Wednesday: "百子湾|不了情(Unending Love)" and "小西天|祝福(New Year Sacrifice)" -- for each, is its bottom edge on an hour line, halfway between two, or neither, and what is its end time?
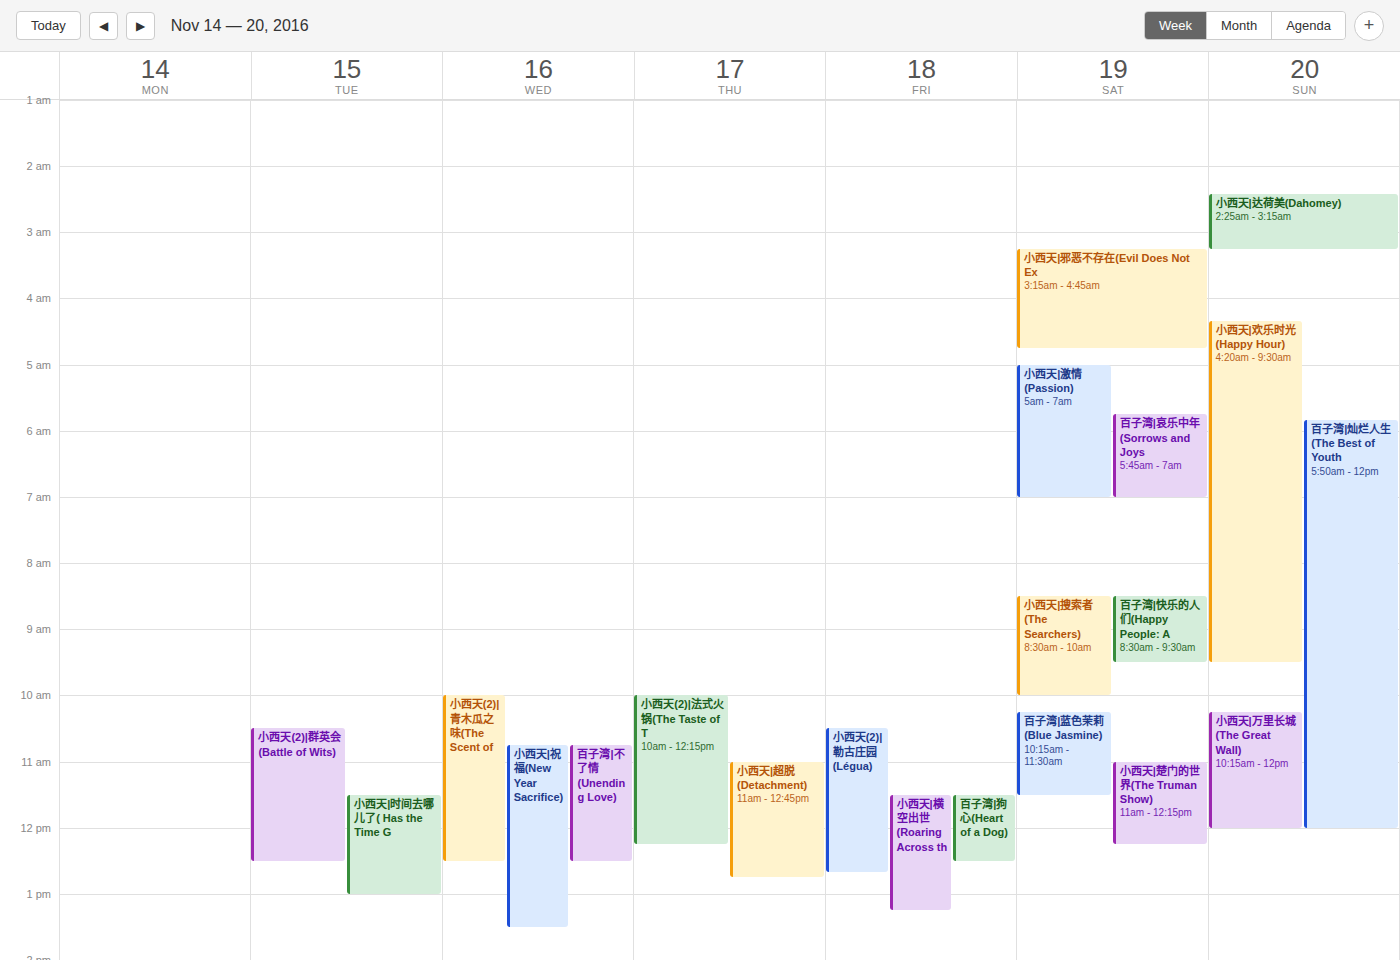
"百子湾|不了情(Unending Love)": 12:30 PM, halfway between the 12 PM and 1 PM lines. "小西天|祝福(New Year Sacrifice)": 1:30 PM, halfway between the 1 PM and 2 PM lines.